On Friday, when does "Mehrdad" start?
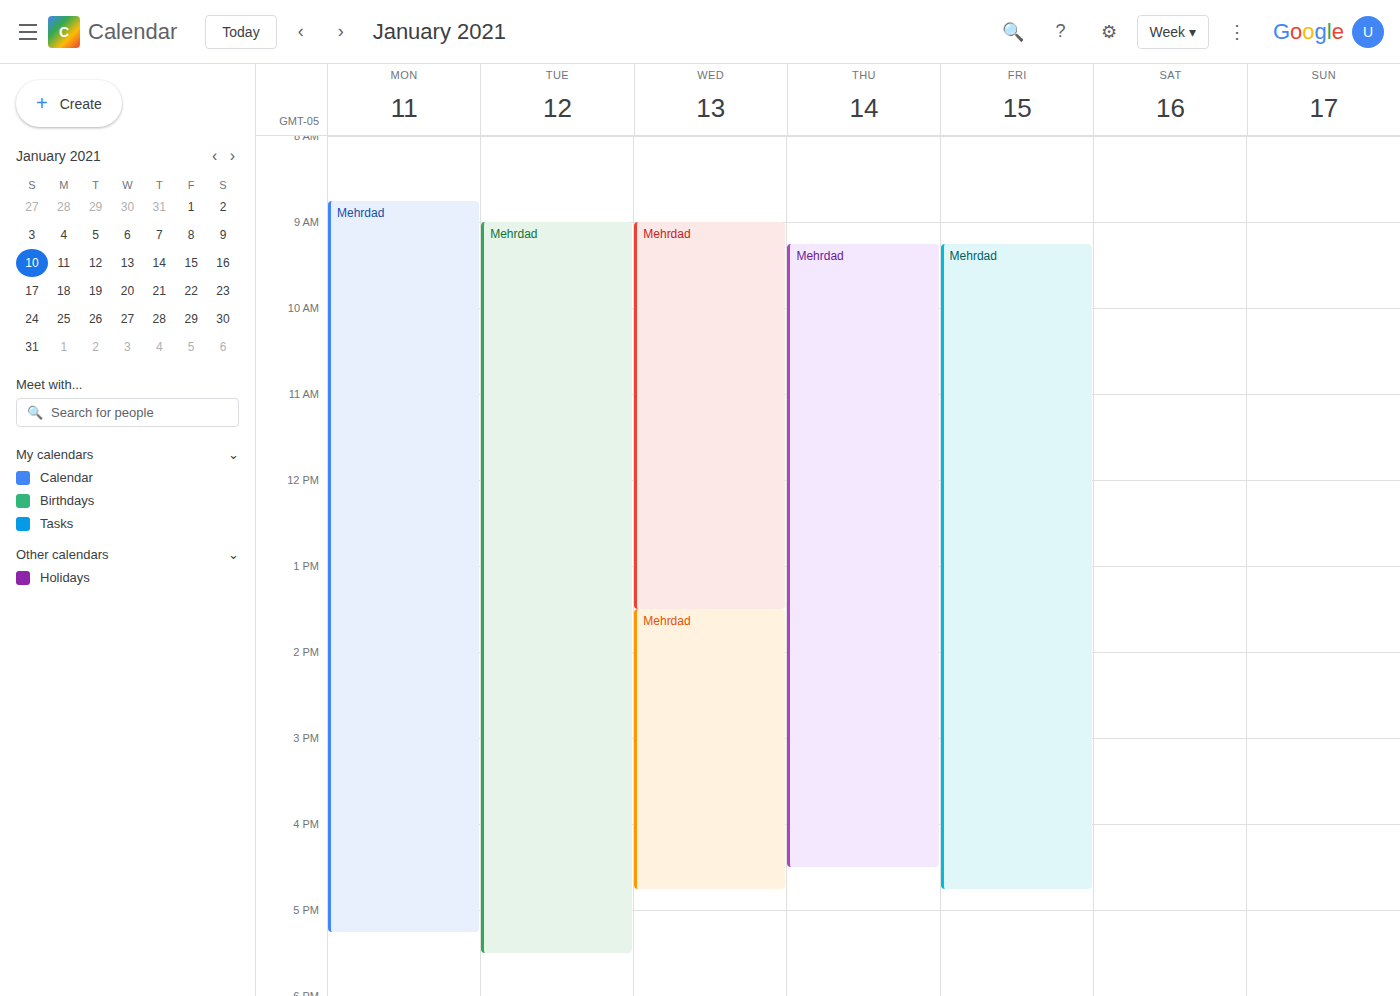
9:15 AM